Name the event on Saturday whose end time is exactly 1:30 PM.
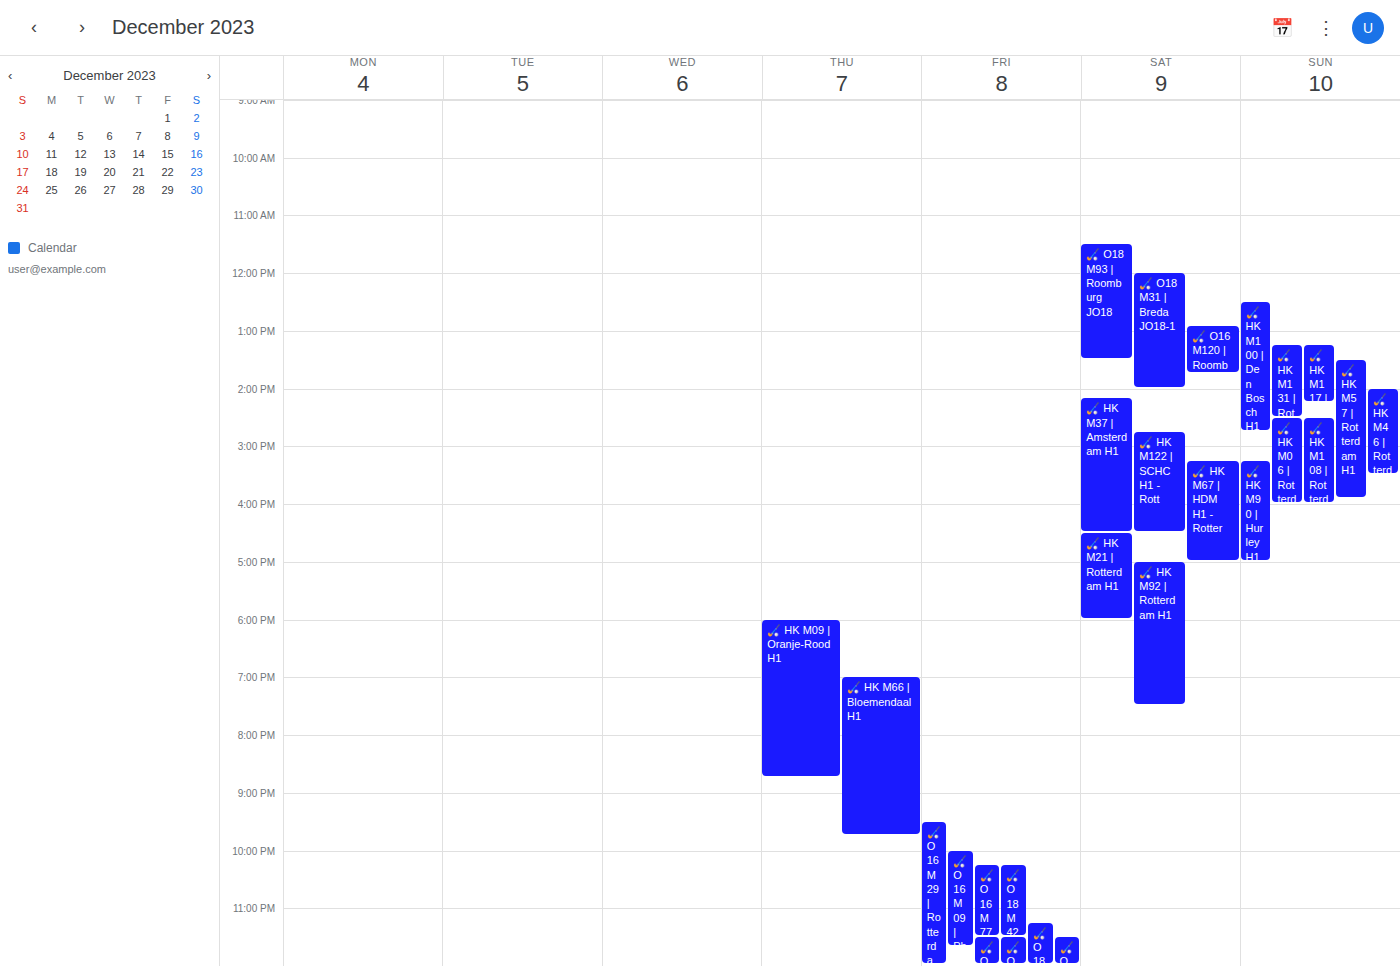
"🏑 O18 M93 | Roomburg JO18"